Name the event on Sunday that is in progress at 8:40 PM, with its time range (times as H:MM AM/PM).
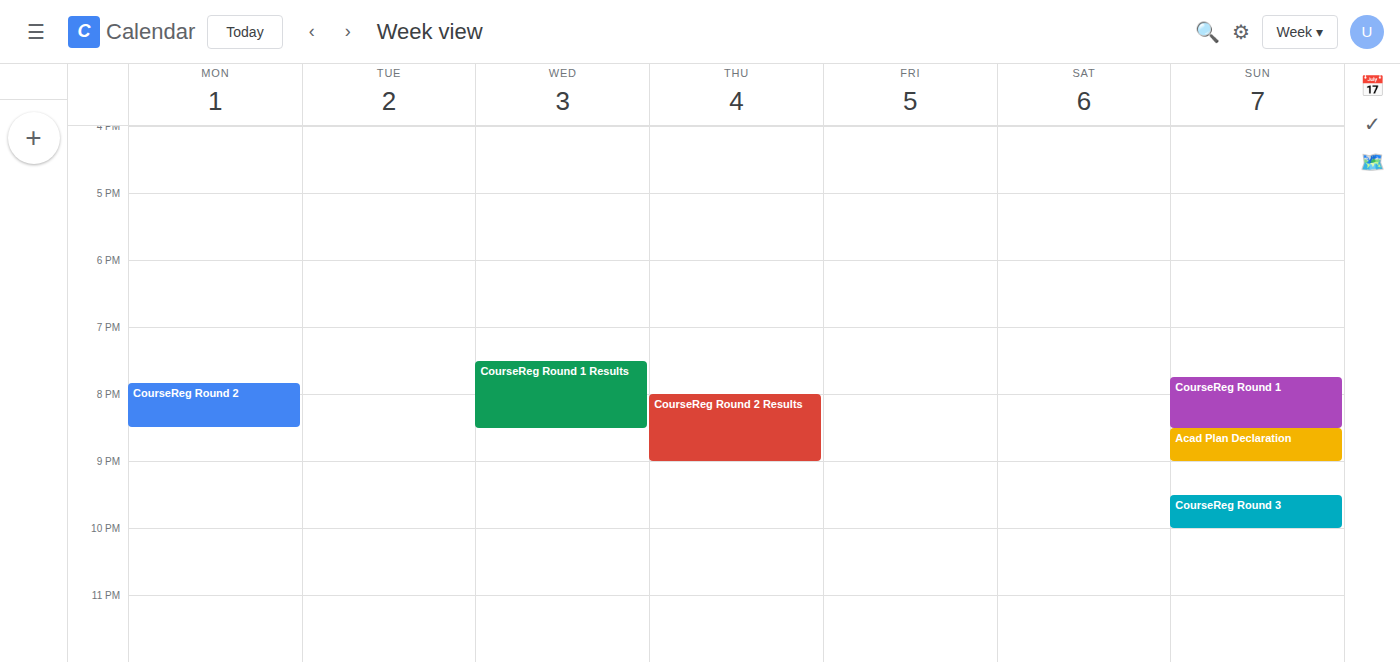
"Acad Plan Declaration", 8:30 PM to 9:00 PM